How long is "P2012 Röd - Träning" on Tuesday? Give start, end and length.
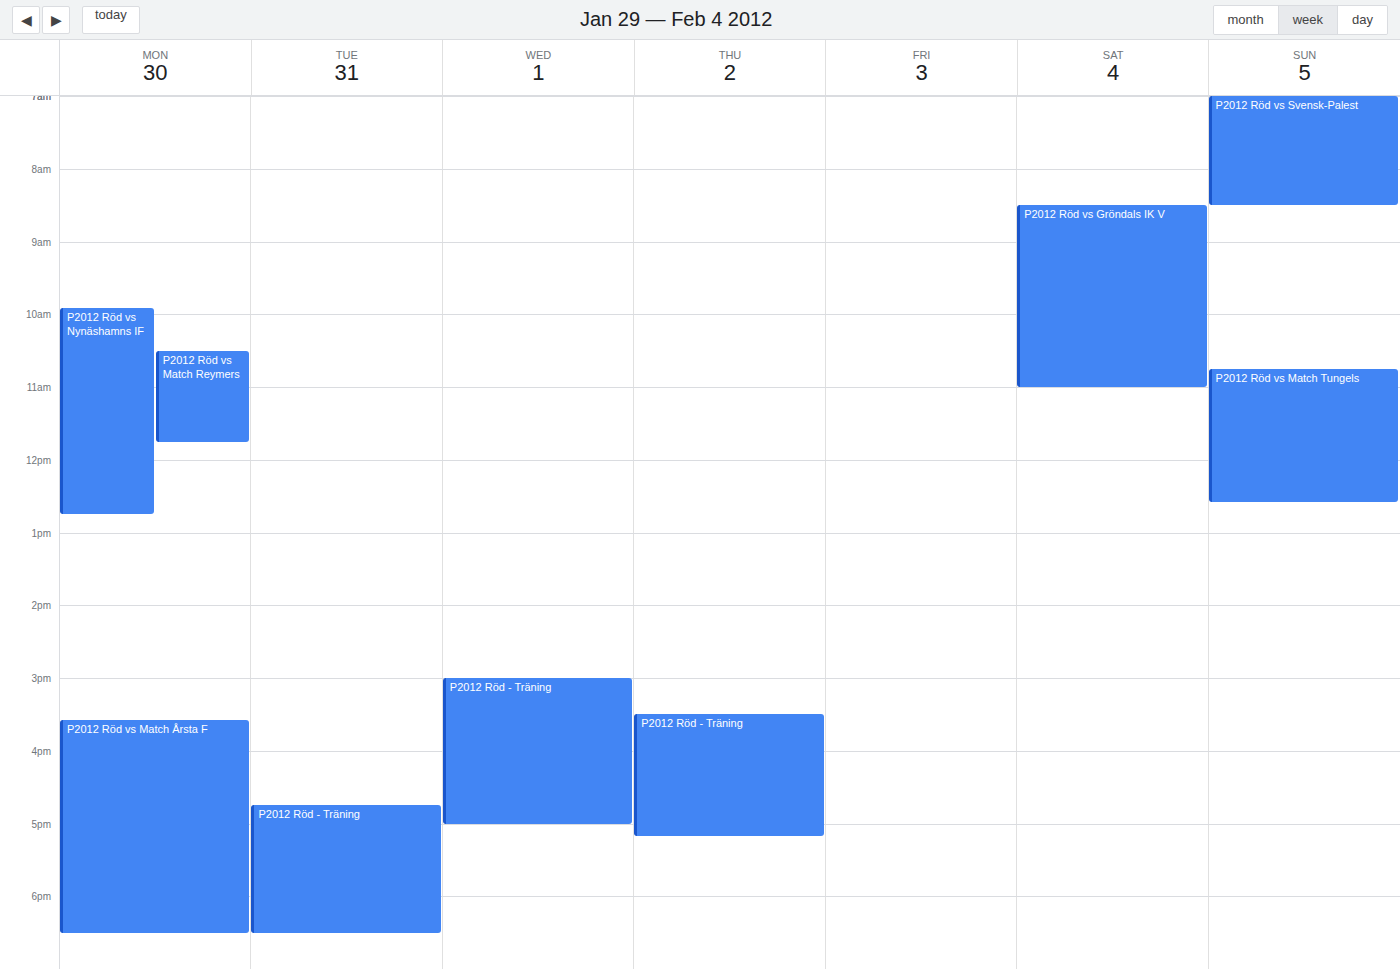
4:45 PM to 6:30 PM, 1 hour 45 minutes